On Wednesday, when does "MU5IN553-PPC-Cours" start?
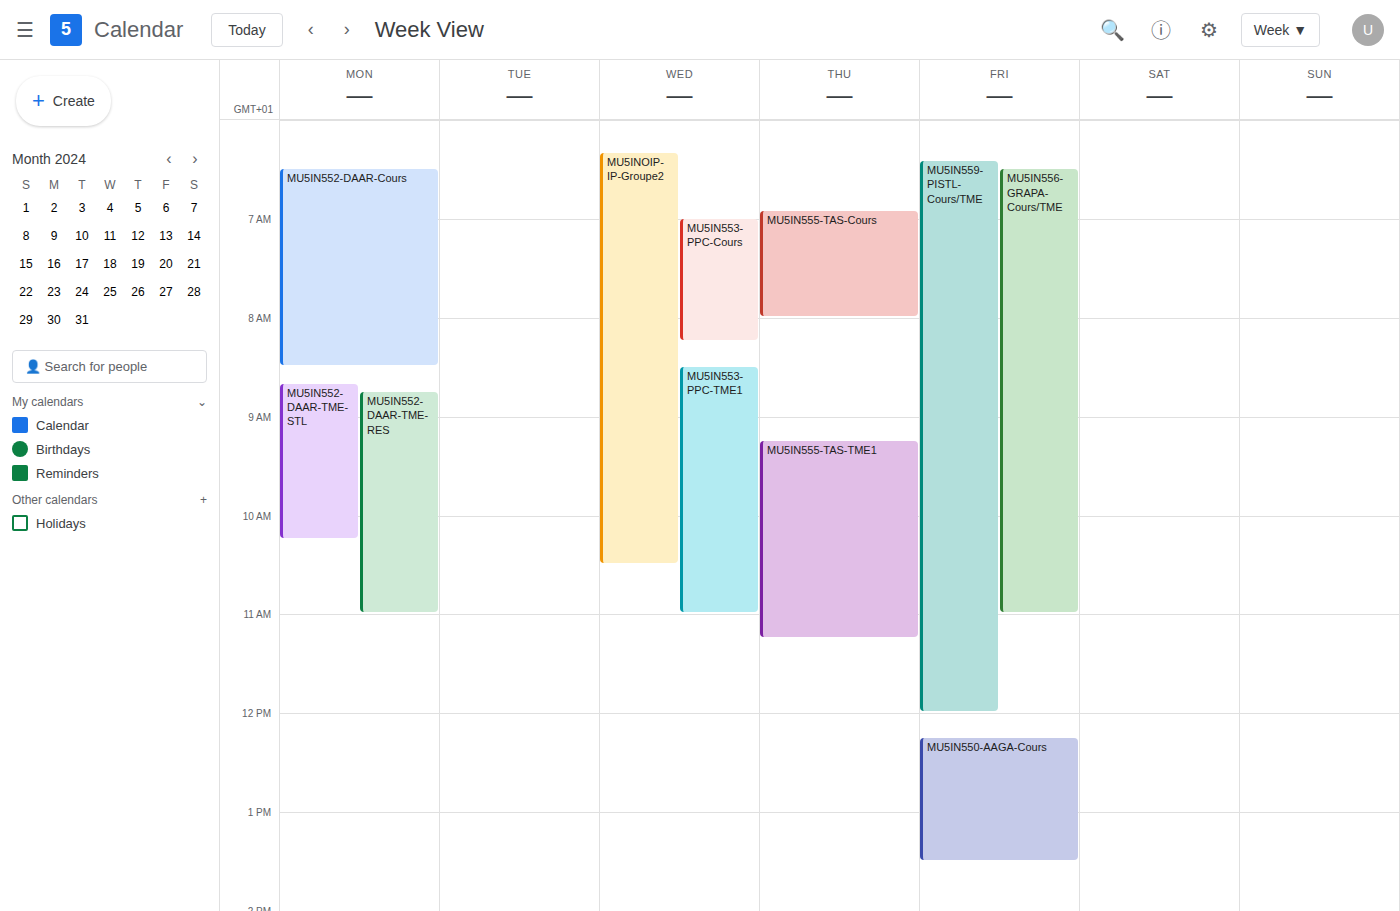
7:00 AM